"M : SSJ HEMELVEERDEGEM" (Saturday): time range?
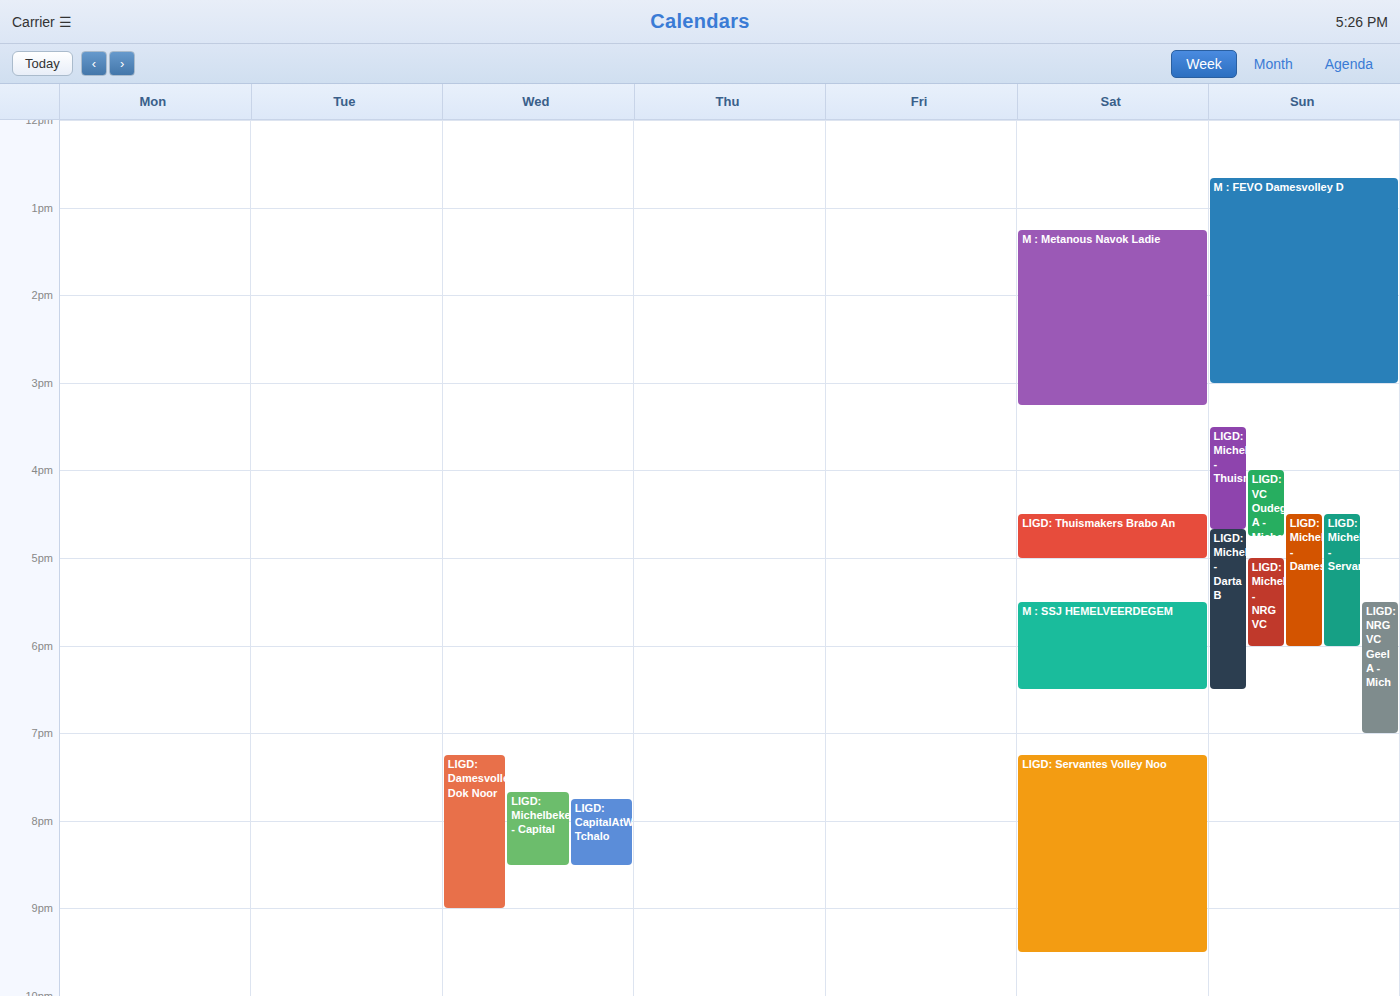
5:30 PM to 6:30 PM